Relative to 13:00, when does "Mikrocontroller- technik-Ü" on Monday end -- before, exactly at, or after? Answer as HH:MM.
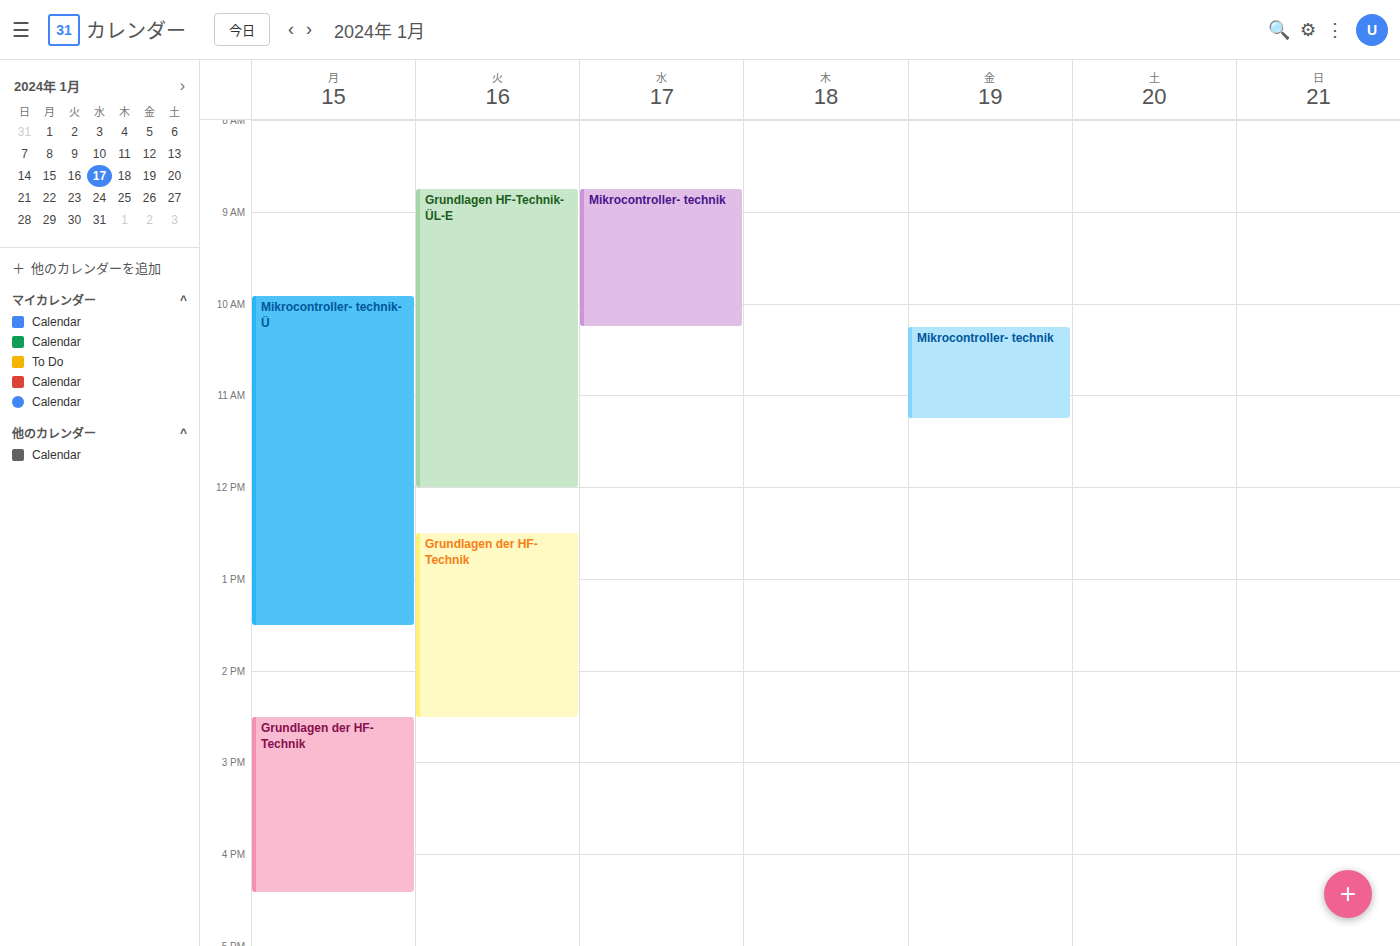
13:30 -- after 13:00, 30 minutes below the 13:00 line.